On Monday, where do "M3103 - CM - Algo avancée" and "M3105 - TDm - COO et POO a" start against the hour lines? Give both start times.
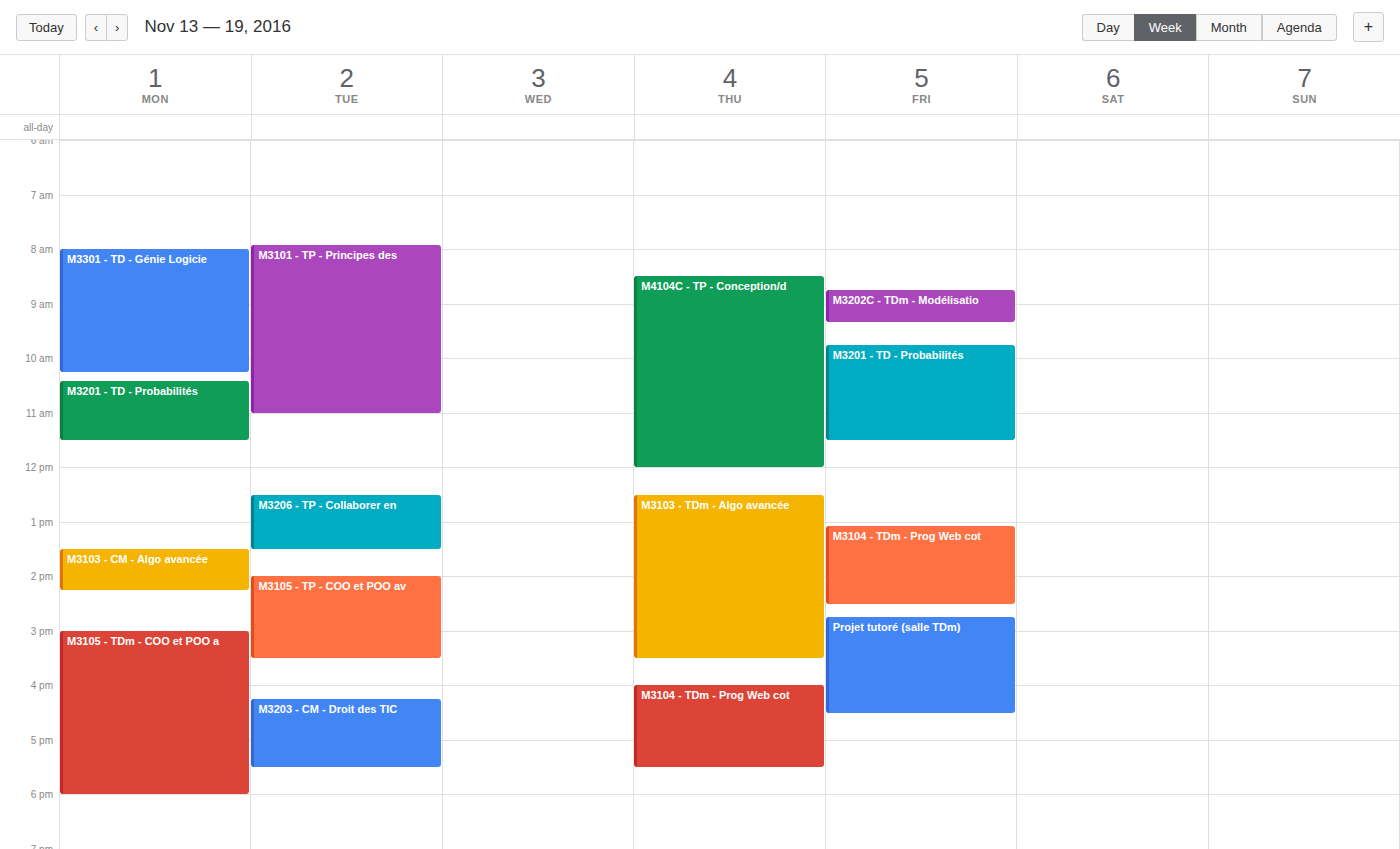
"M3103 - CM - Algo avancée": 1:30 PM, halfway between the 1 PM and 2 PM lines. "M3105 - TDm - COO et POO a": 3:00 PM, exactly on the 3 PM line.